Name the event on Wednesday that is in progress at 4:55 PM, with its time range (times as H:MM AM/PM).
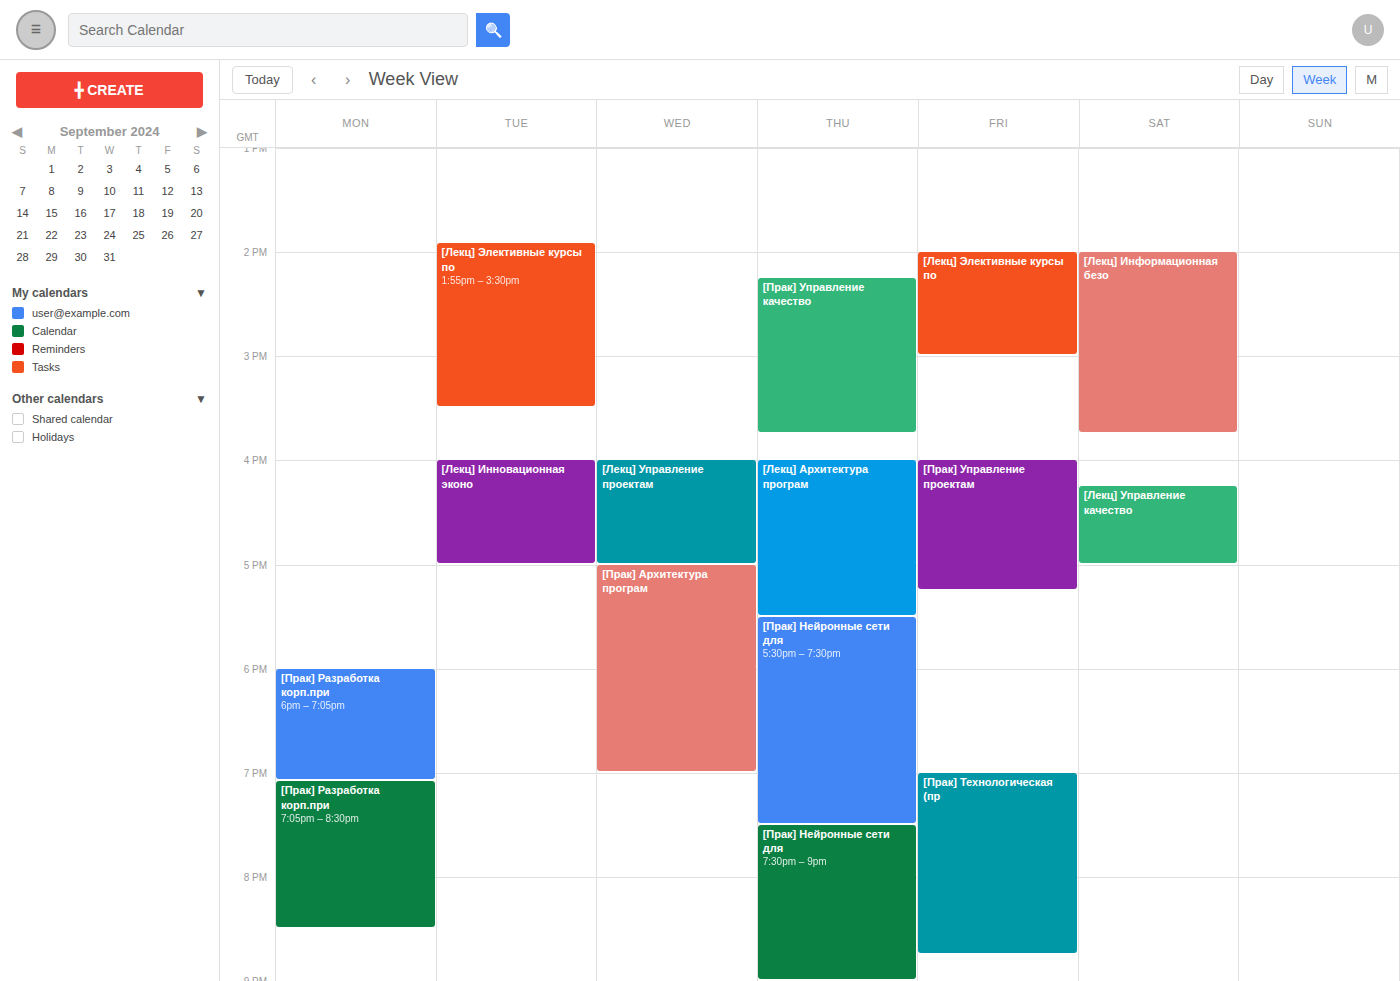
"[Лекц] Управление проектам", 4:00 PM to 5:00 PM